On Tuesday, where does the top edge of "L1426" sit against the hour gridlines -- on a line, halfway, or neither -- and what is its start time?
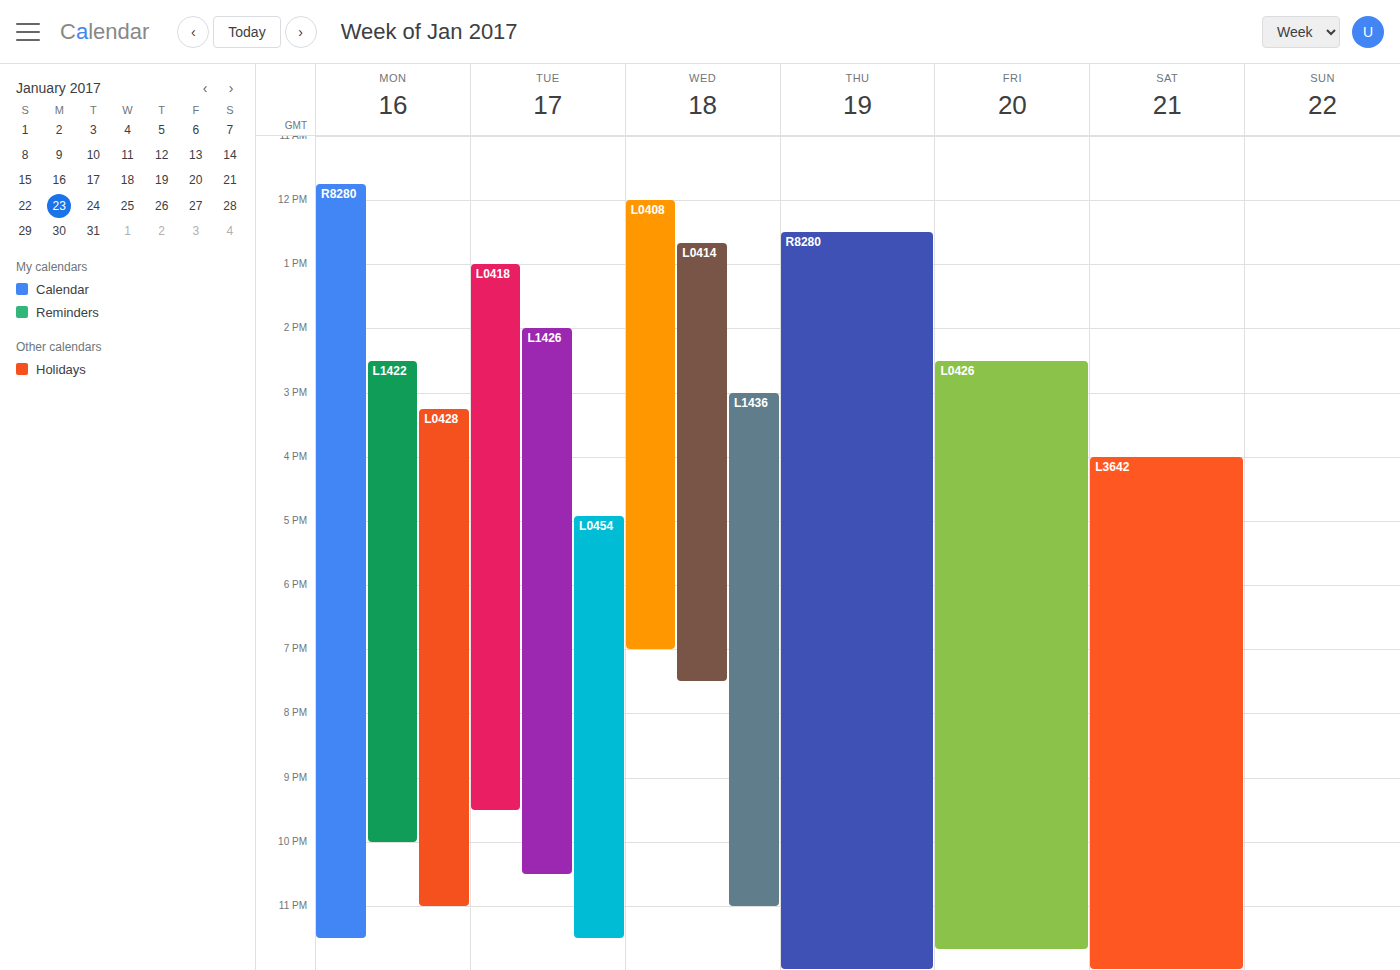
2:00 PM -- exactly on the 2 PM line.